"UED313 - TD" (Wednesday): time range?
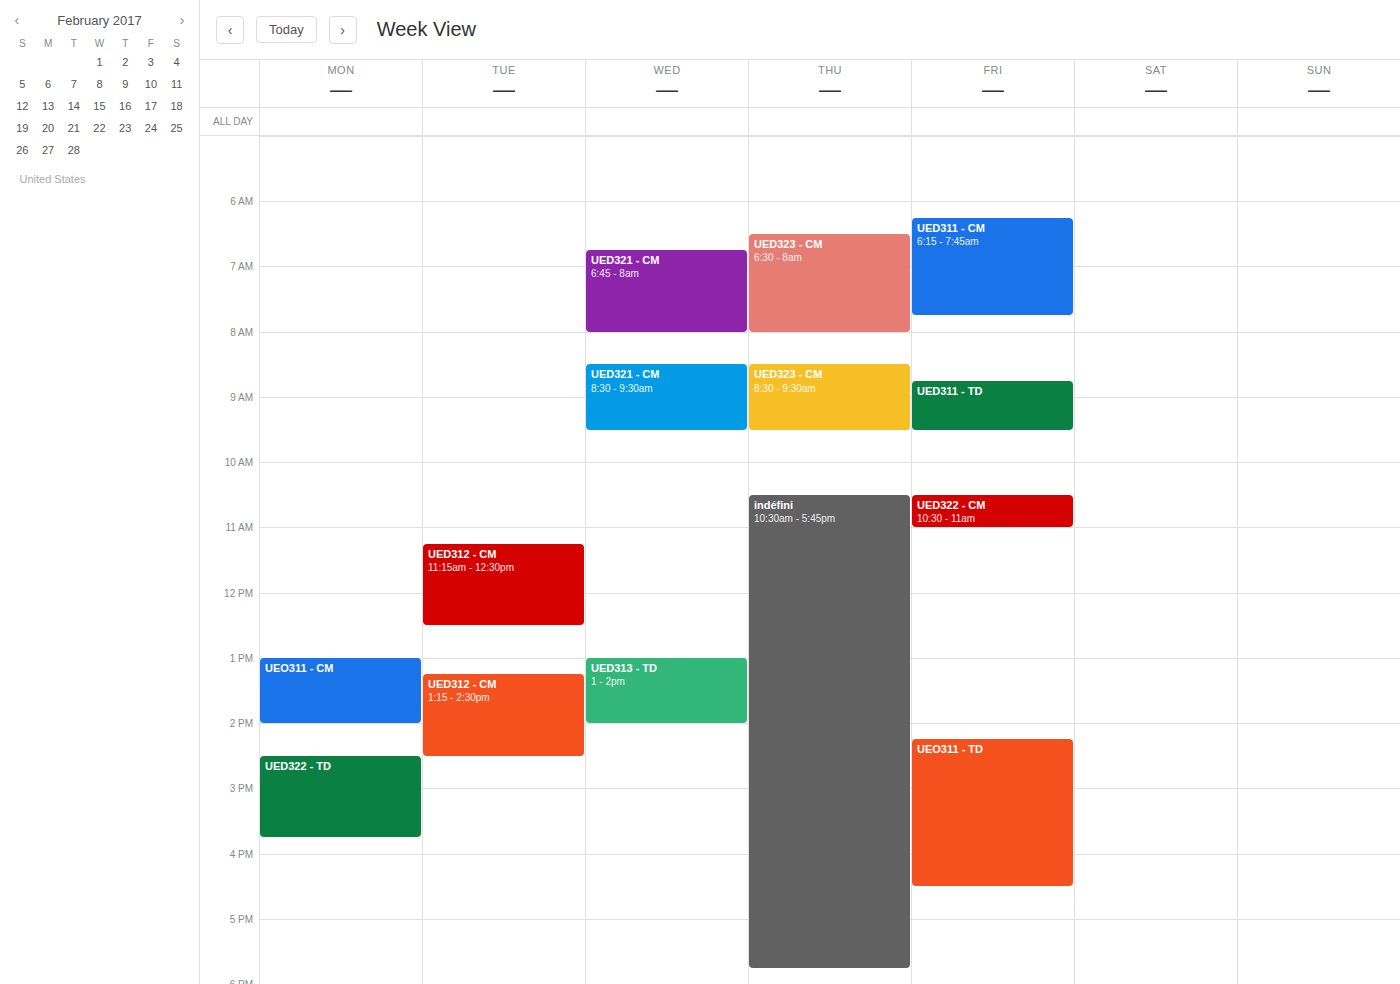
13:00 to 14:00